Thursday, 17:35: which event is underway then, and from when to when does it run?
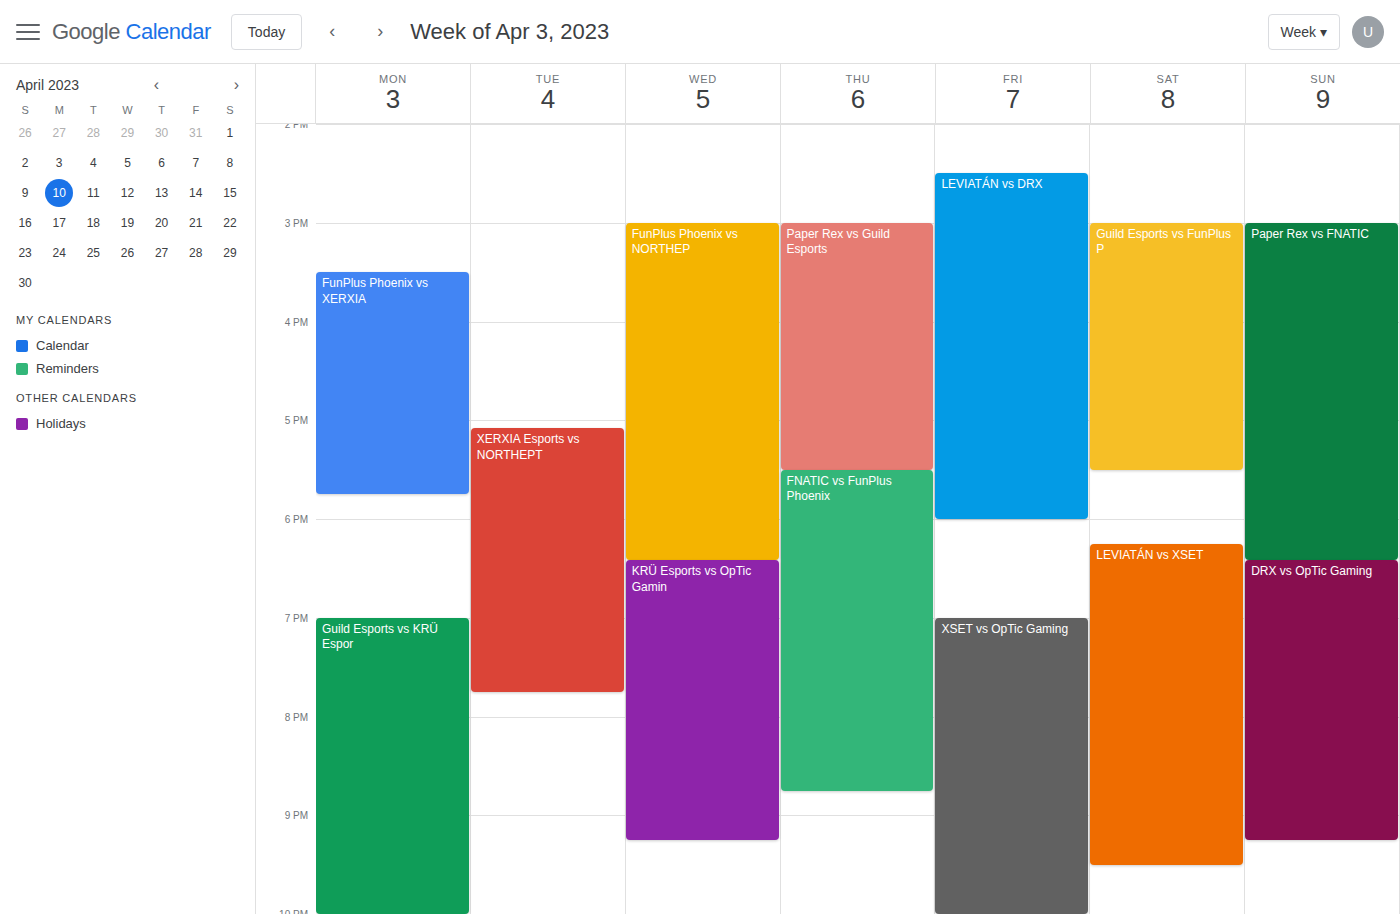
"FNATIC vs FunPlus Phoenix", 17:30 to 20:45